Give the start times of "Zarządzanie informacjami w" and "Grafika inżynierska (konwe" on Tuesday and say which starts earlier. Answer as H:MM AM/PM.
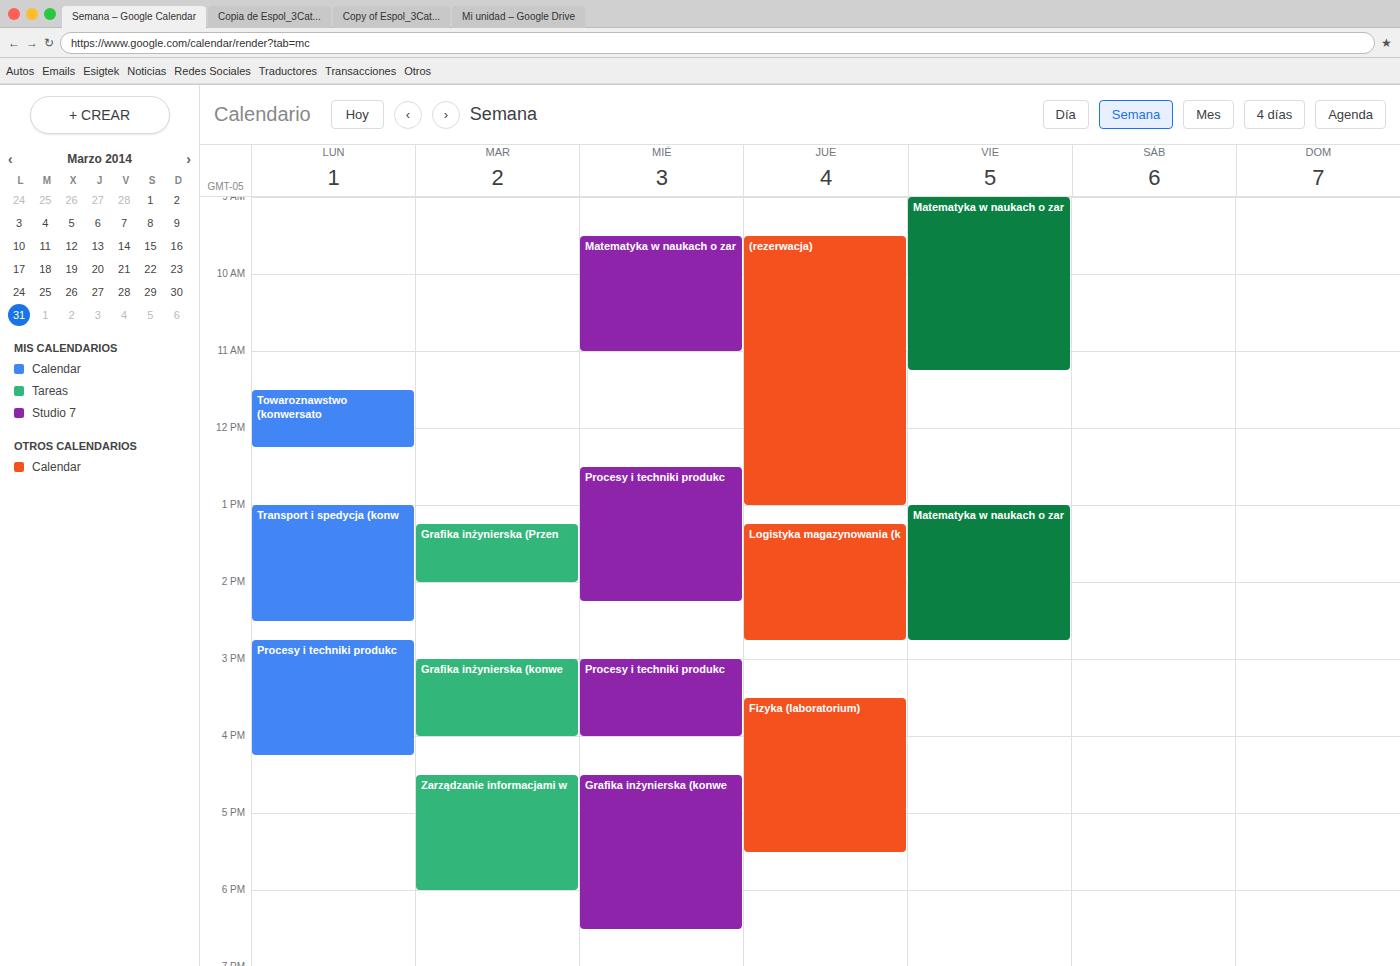
"Grafika inżynierska (konwe" 3:00 PM; "Zarządzanie informacjami w" 4:30 PM.